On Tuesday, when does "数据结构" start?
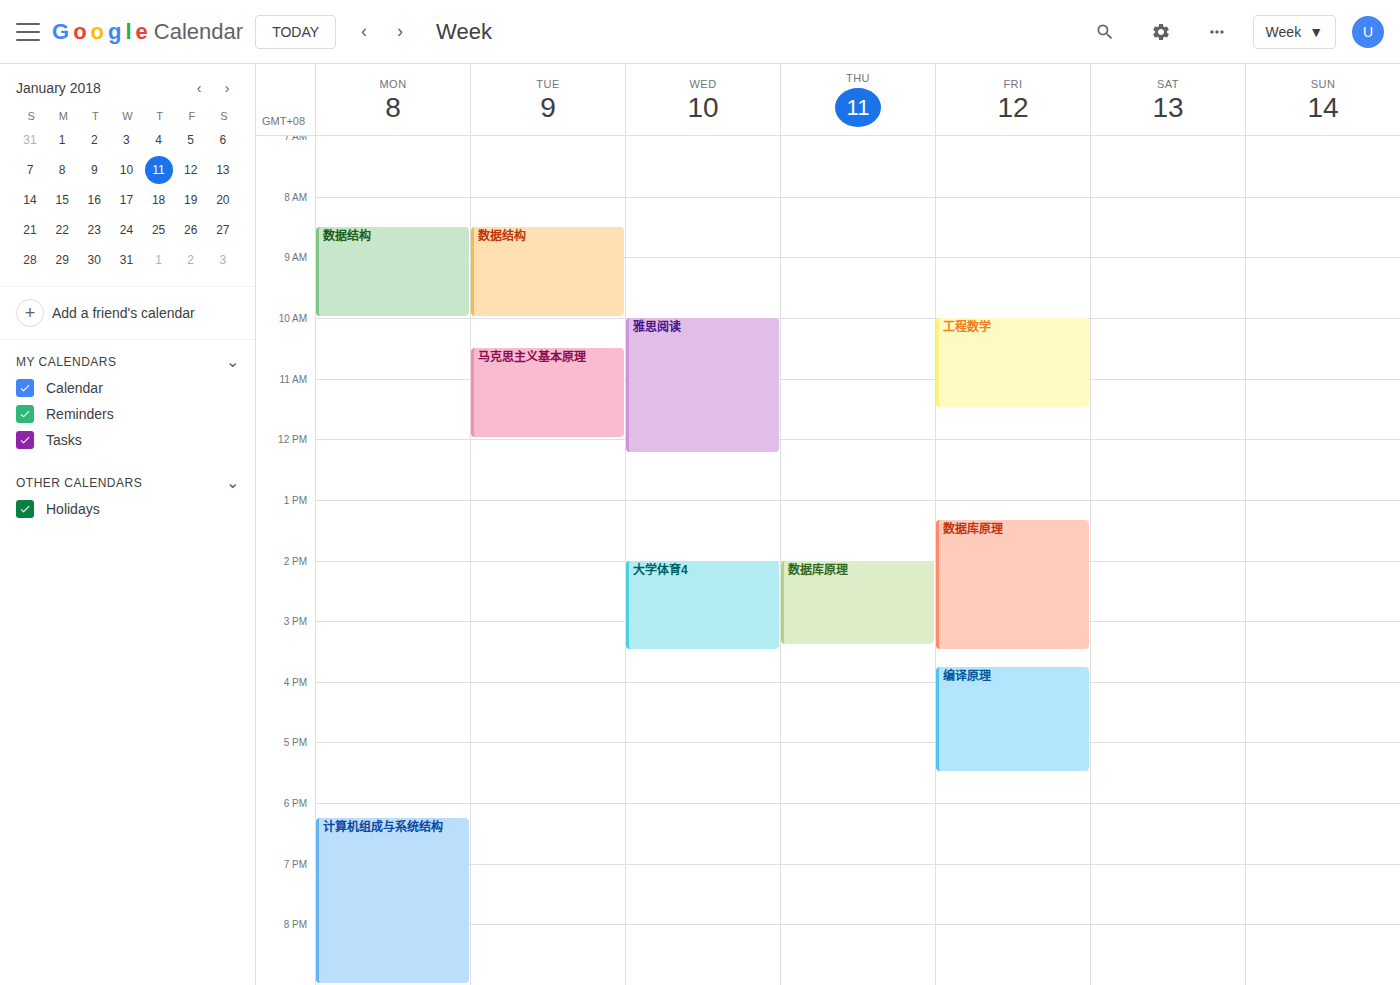
8:30 AM